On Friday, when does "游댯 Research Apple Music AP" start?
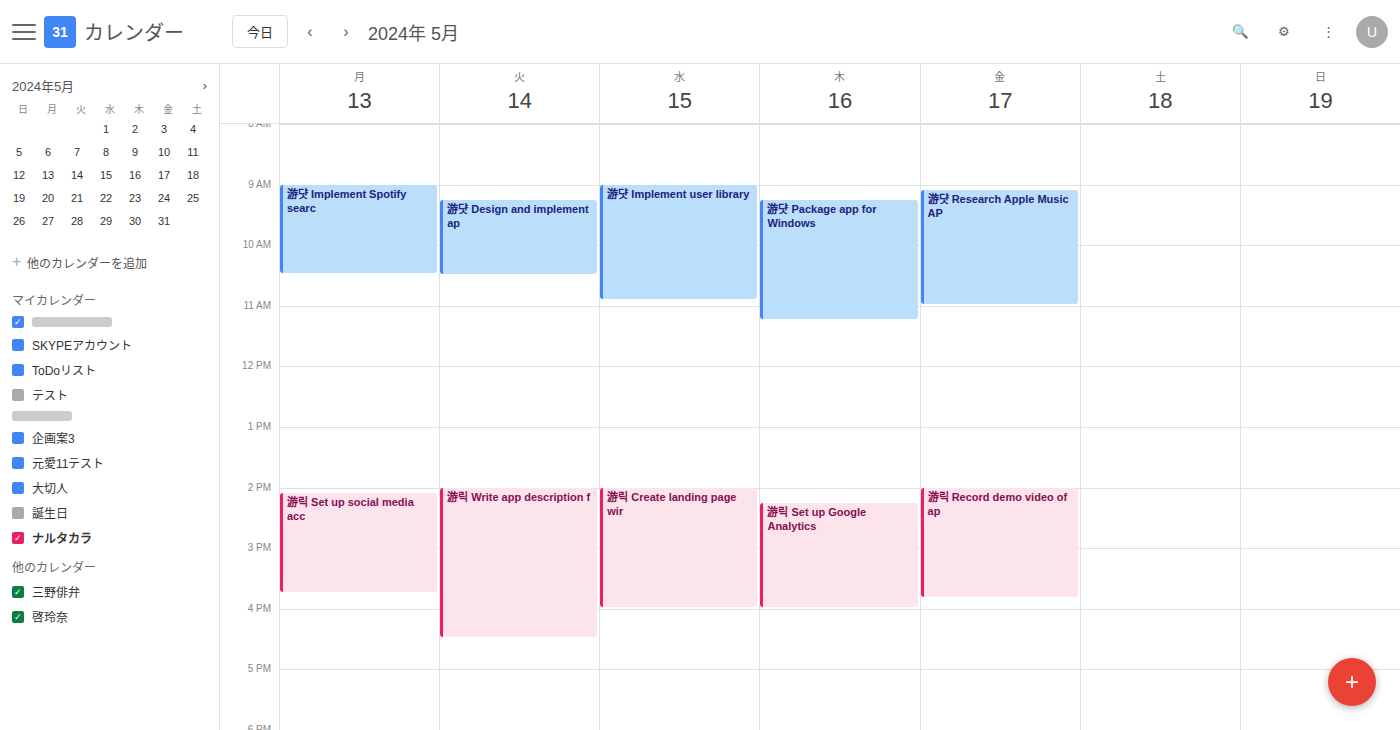
9:05 AM